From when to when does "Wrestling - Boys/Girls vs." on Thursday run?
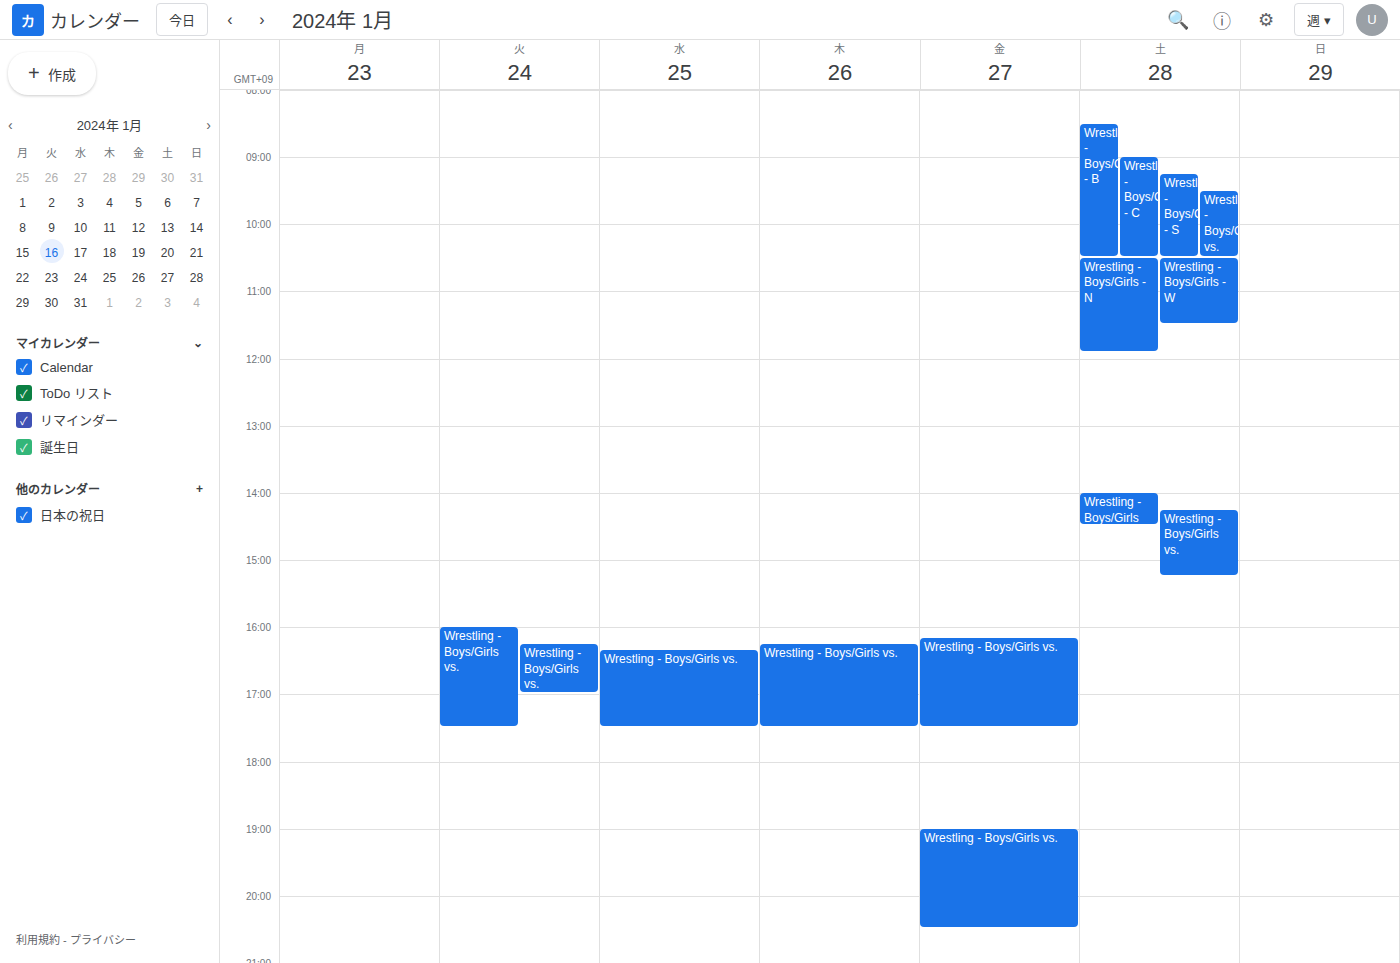
4:15 PM to 5:30 PM